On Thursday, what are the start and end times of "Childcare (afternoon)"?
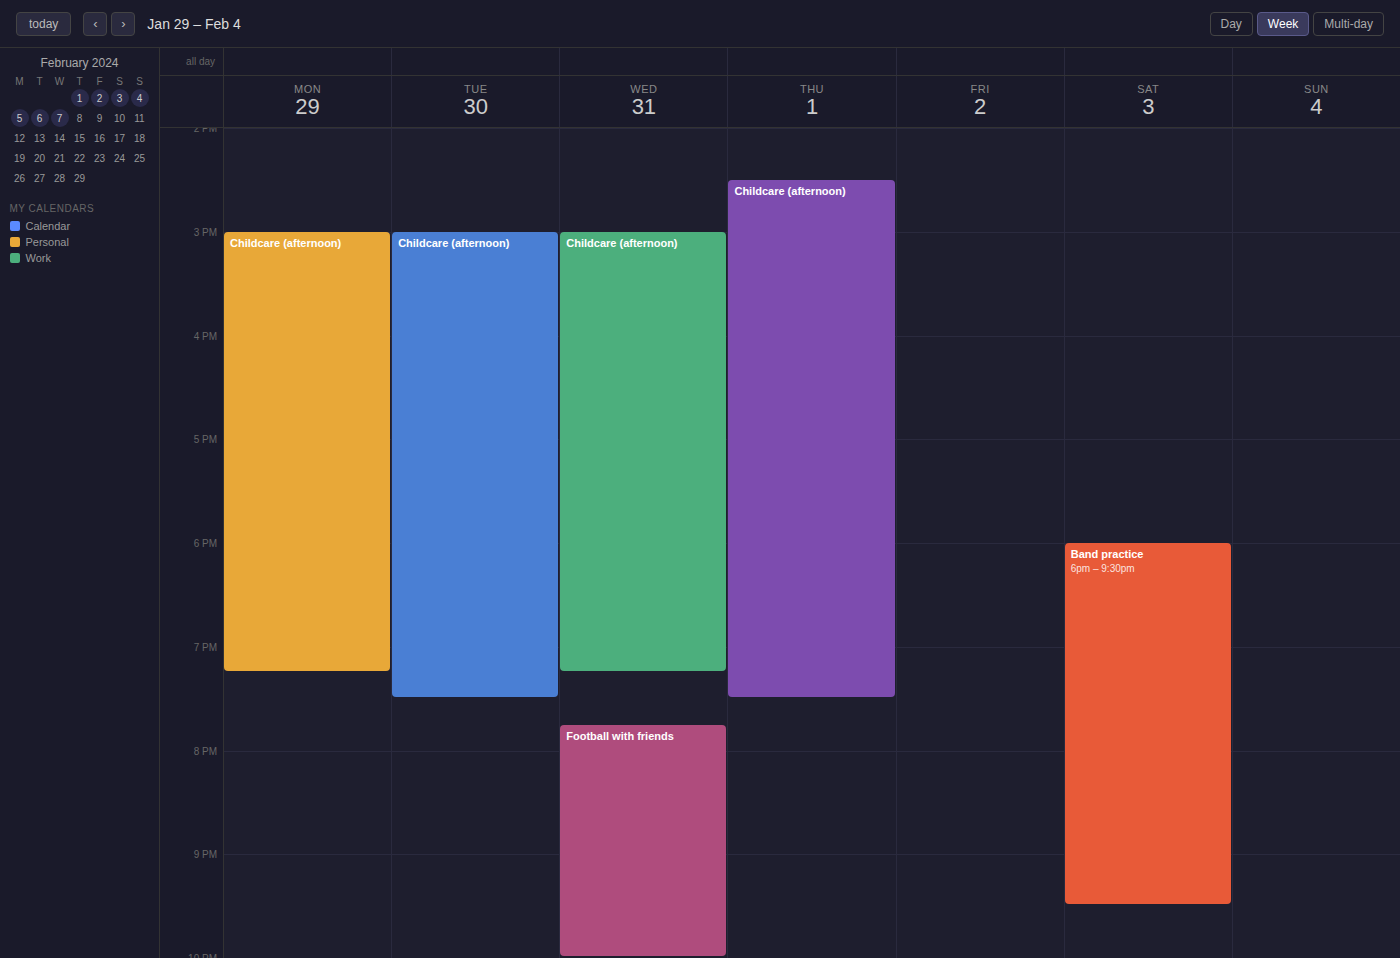
2:30 PM to 7:30 PM